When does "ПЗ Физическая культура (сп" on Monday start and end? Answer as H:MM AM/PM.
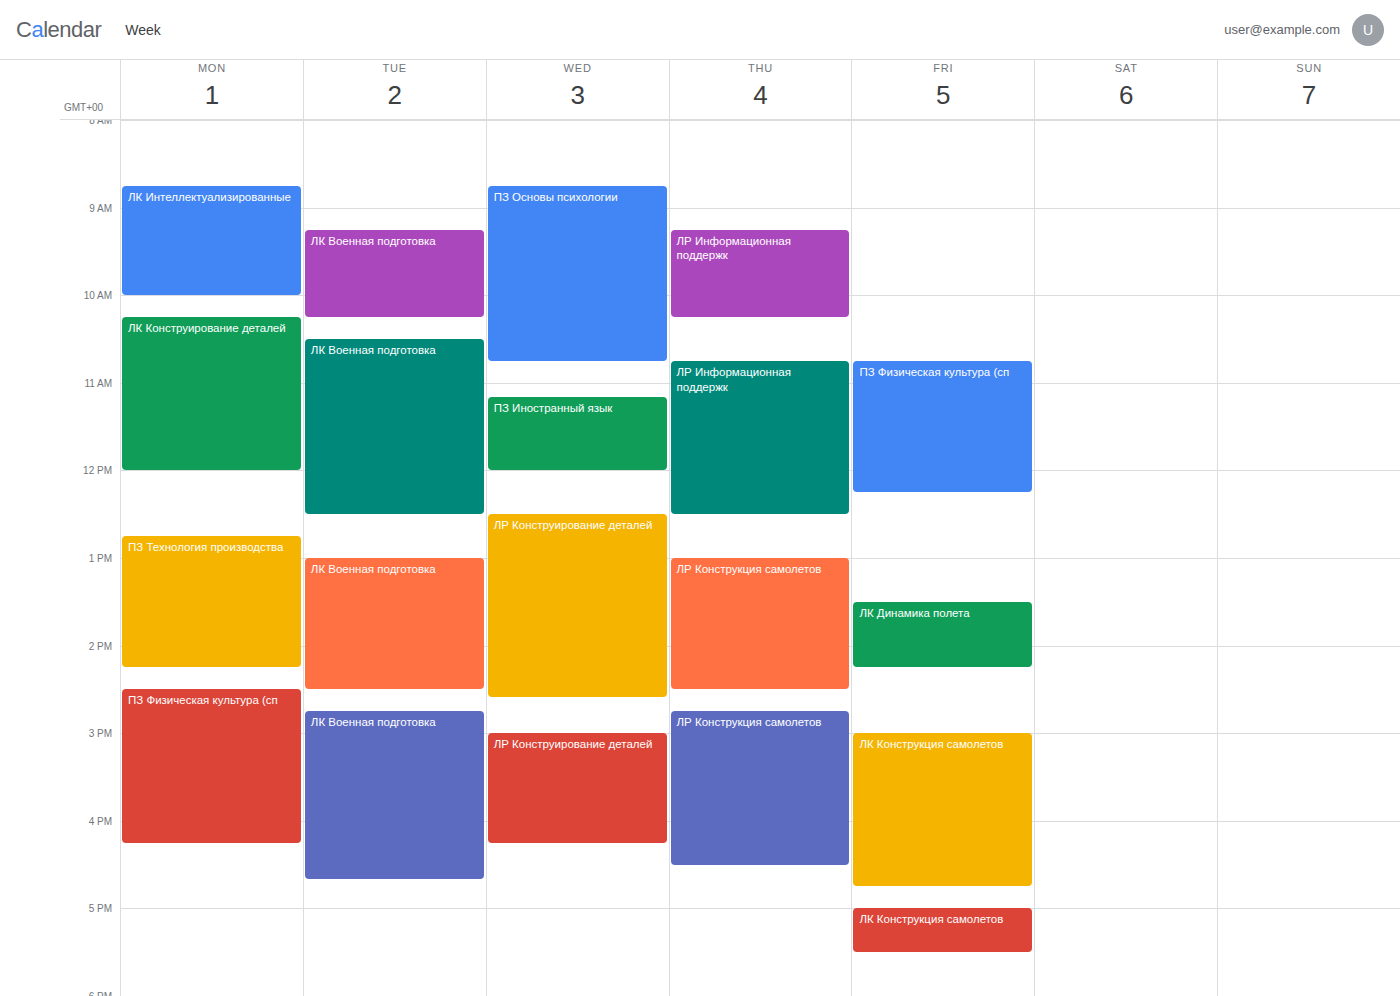
2:30 PM to 4:15 PM